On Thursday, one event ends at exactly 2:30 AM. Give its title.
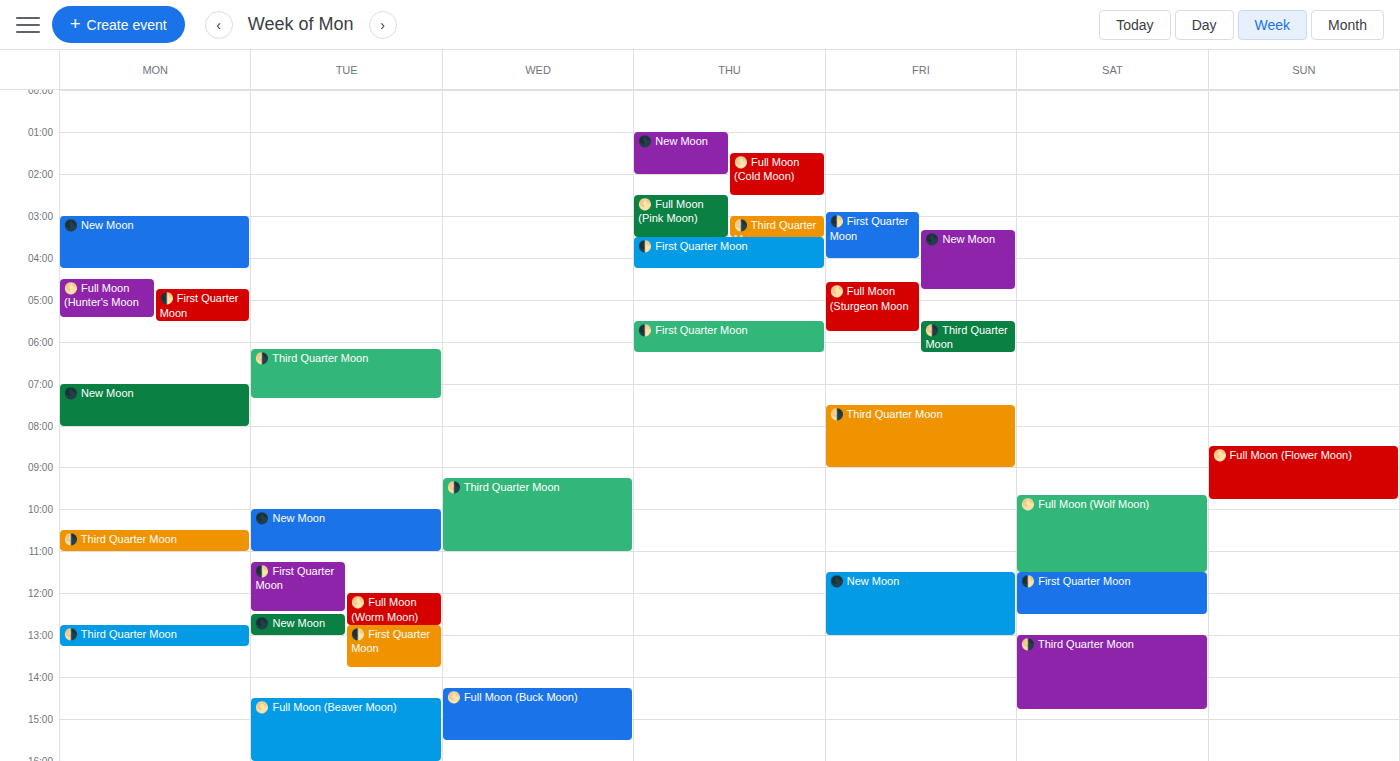
"🌕 Full Moon (Cold Moon)"